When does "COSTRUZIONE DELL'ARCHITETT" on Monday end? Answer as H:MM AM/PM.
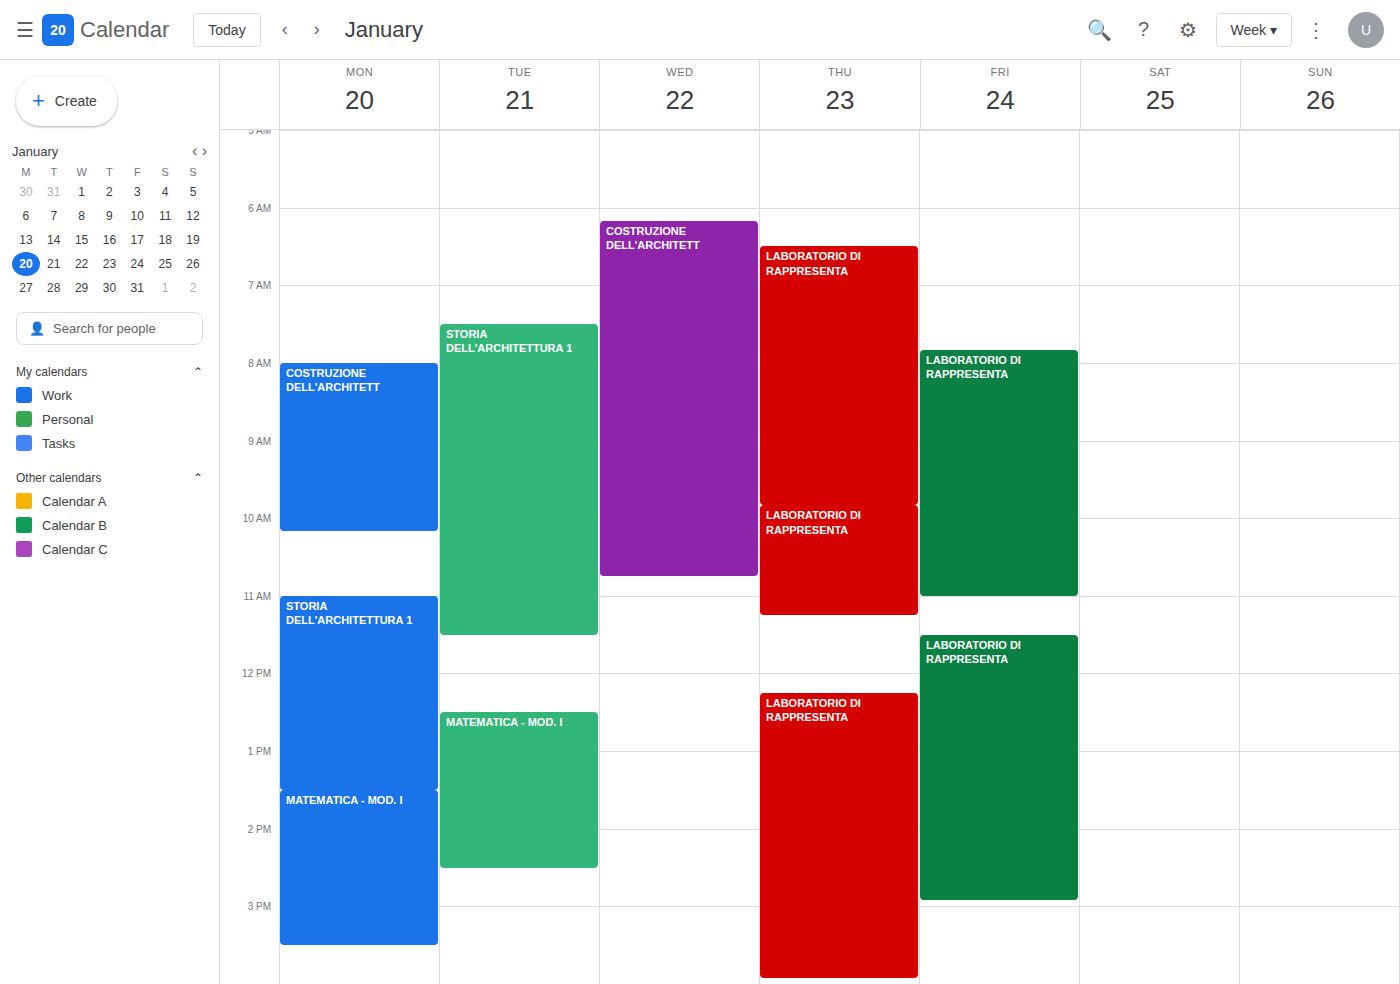
10:10 AM